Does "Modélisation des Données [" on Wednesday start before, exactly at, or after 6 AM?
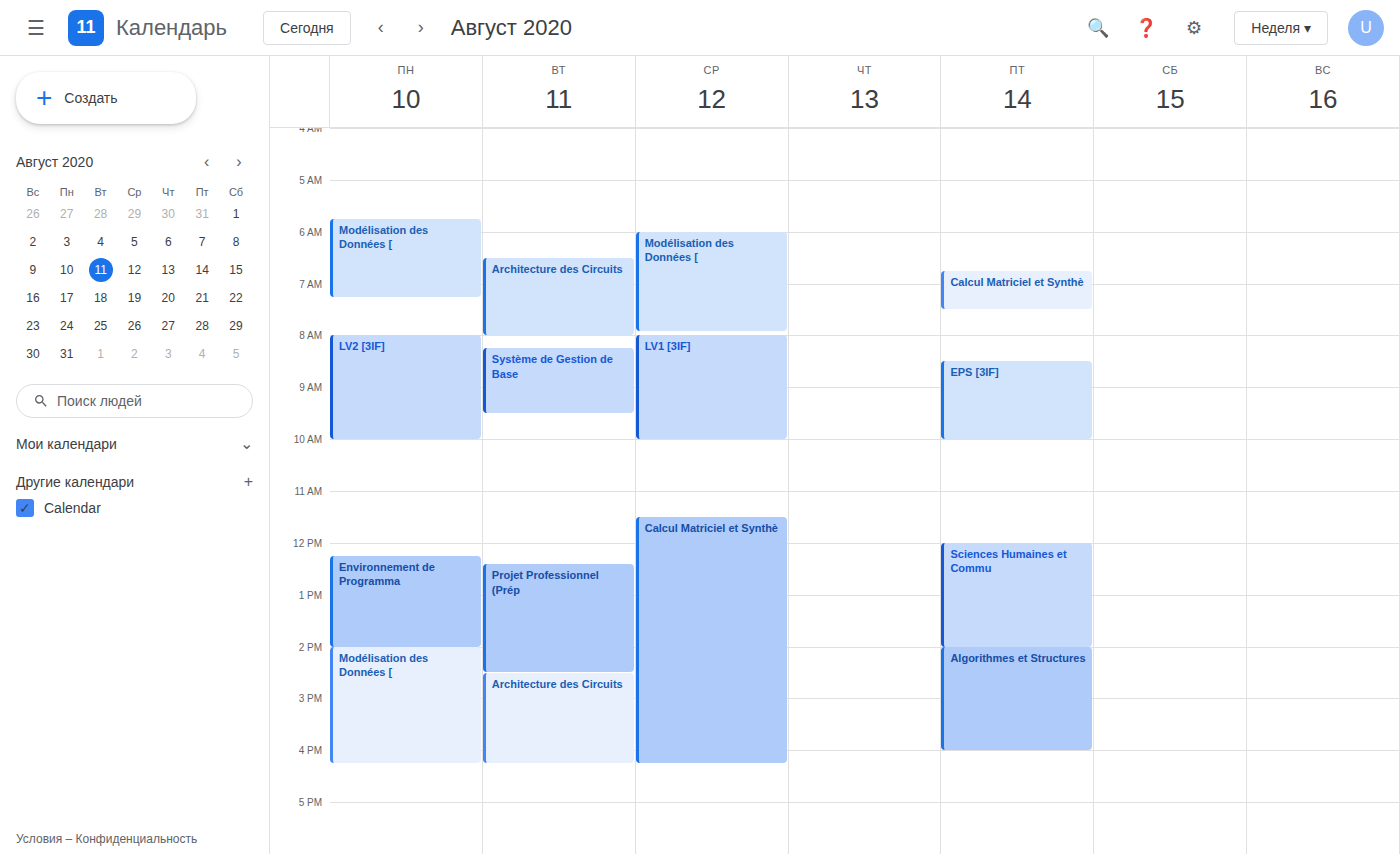
6:00 AM -- exactly at 6 AM, on the 6 AM line.